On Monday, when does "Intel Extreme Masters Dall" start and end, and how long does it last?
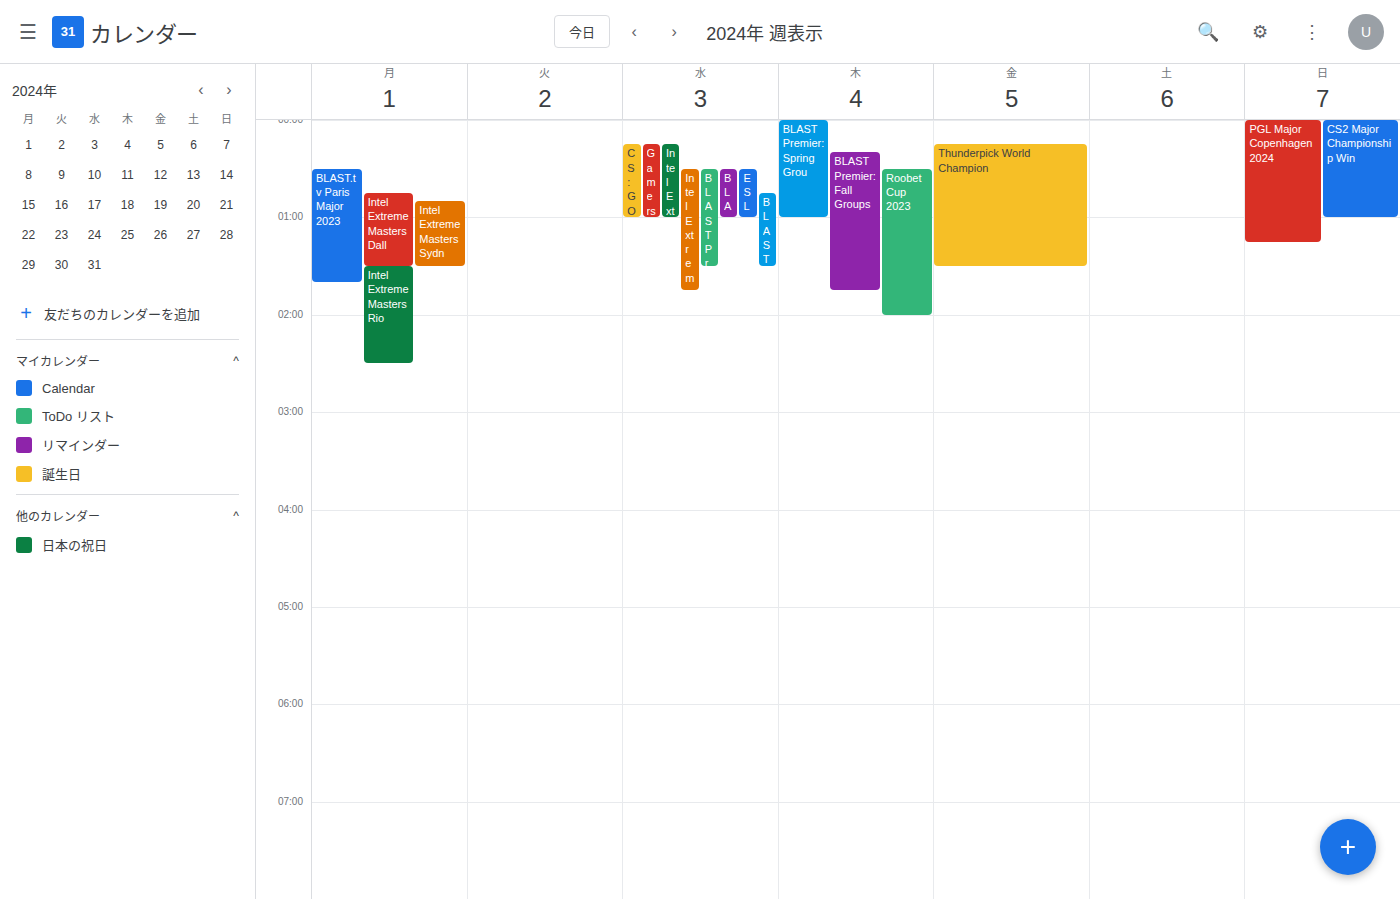
00:45 to 01:30, 45 minutes